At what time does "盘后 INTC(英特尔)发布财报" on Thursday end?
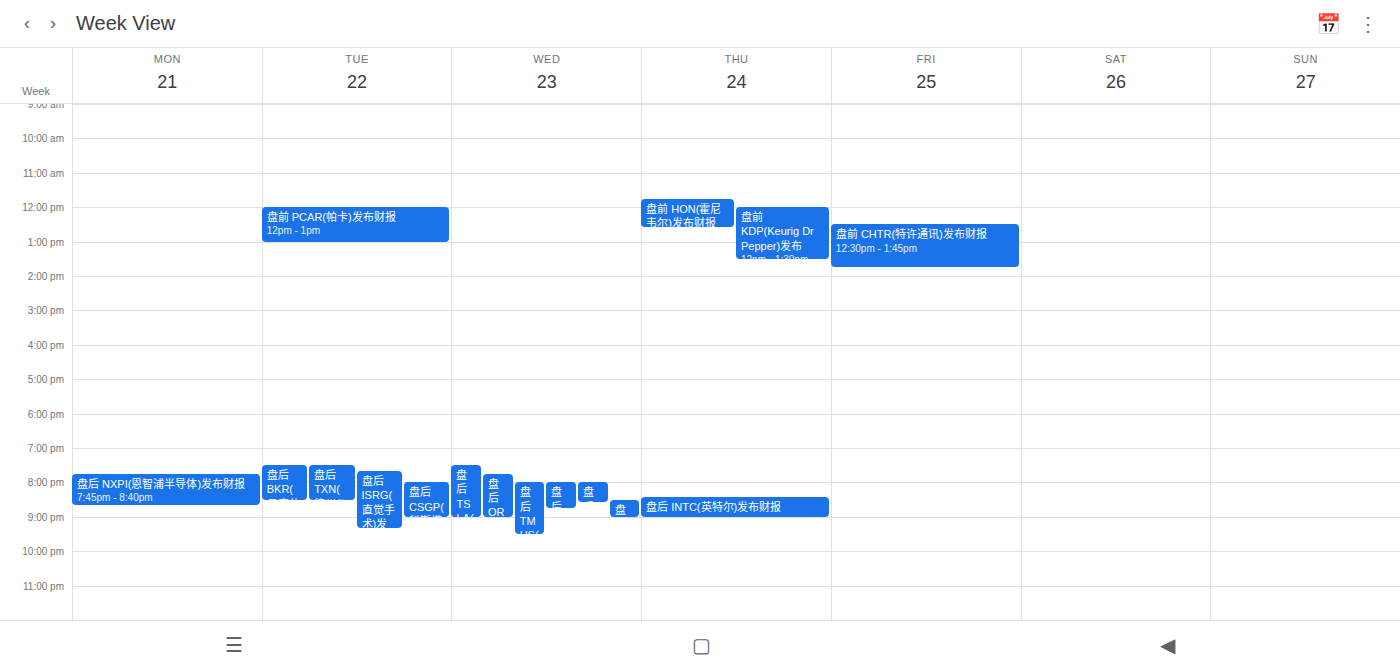
9:00 PM